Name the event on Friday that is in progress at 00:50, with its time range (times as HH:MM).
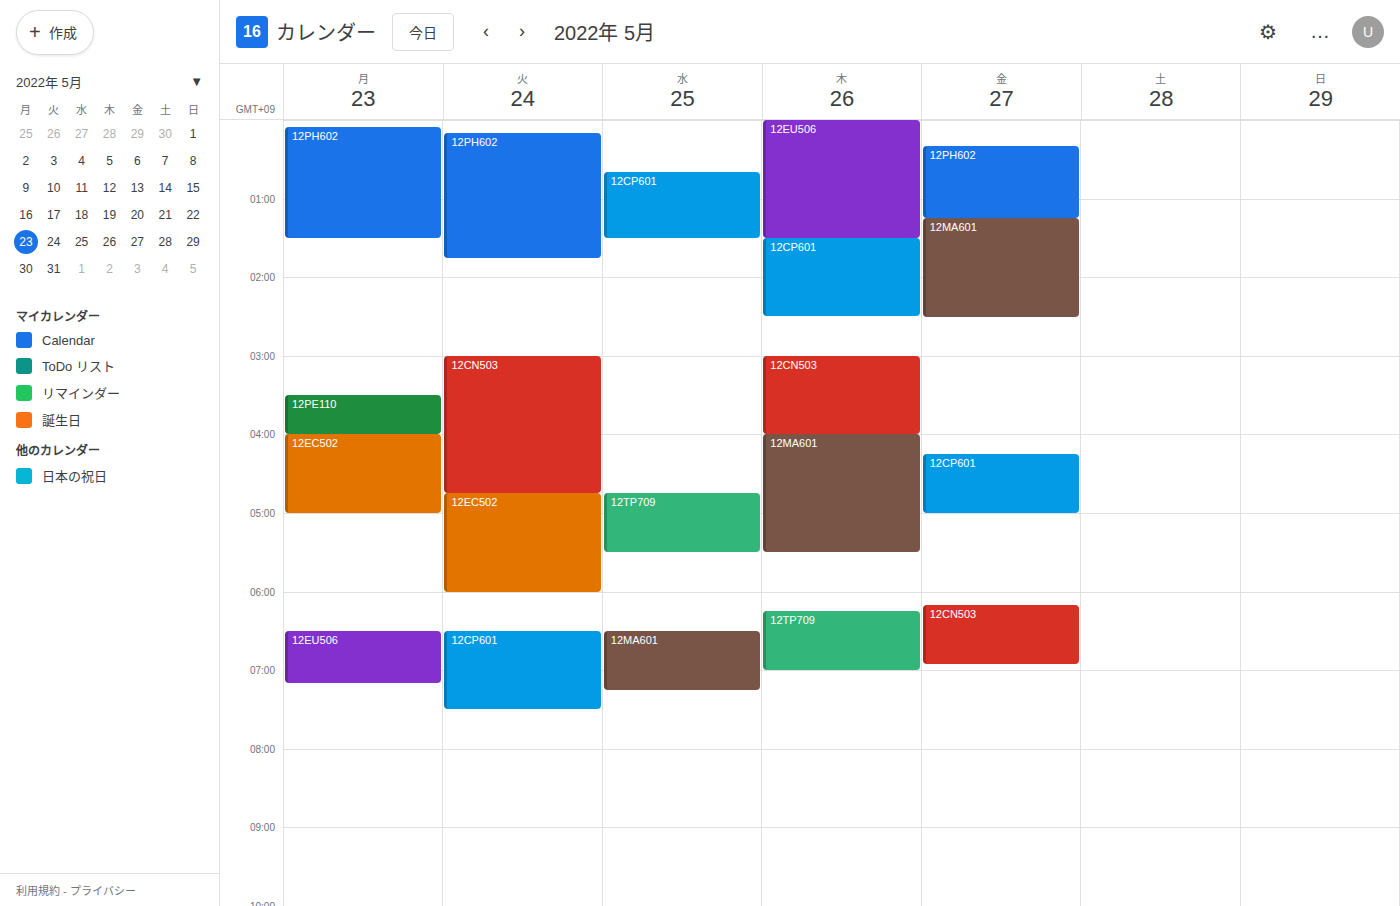
"12PH602", 00:20 to 01:15